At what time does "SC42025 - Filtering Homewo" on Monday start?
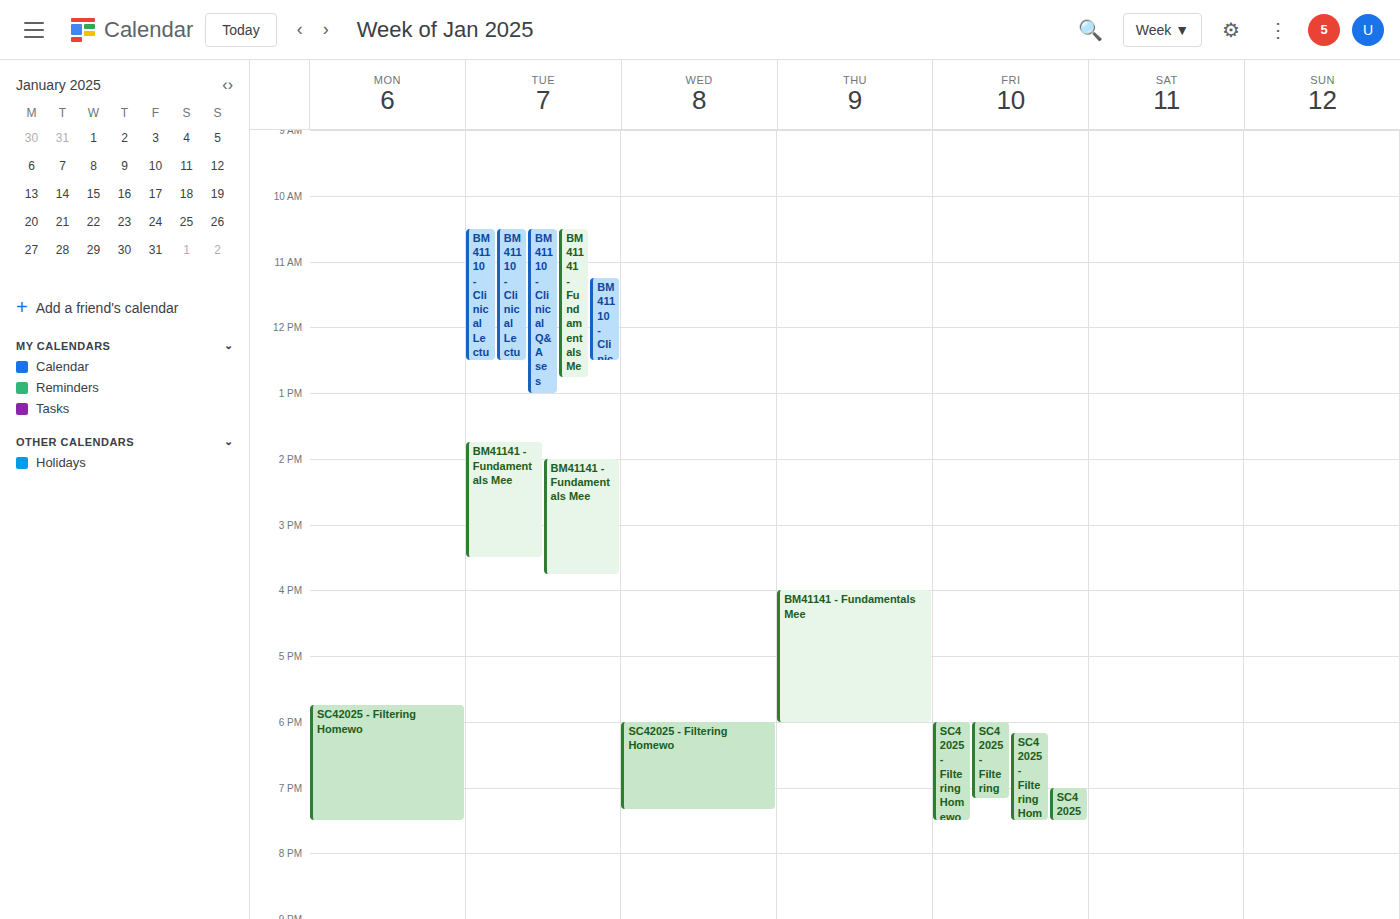
17:45